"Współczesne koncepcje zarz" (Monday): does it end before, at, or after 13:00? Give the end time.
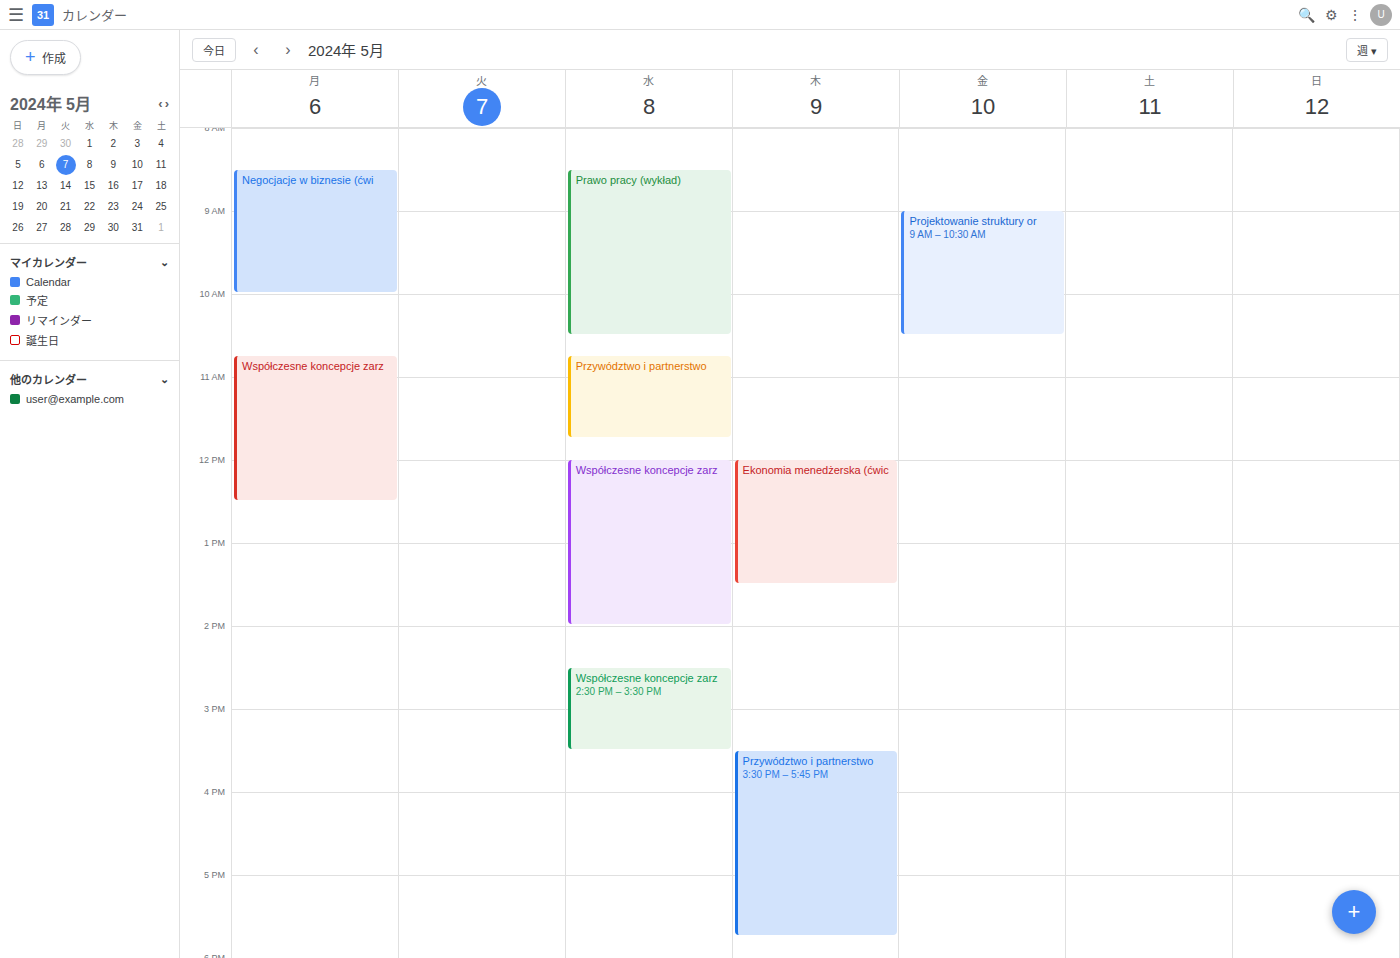
12:30 -- before 13:00, 30 minutes above the 13:00 line.